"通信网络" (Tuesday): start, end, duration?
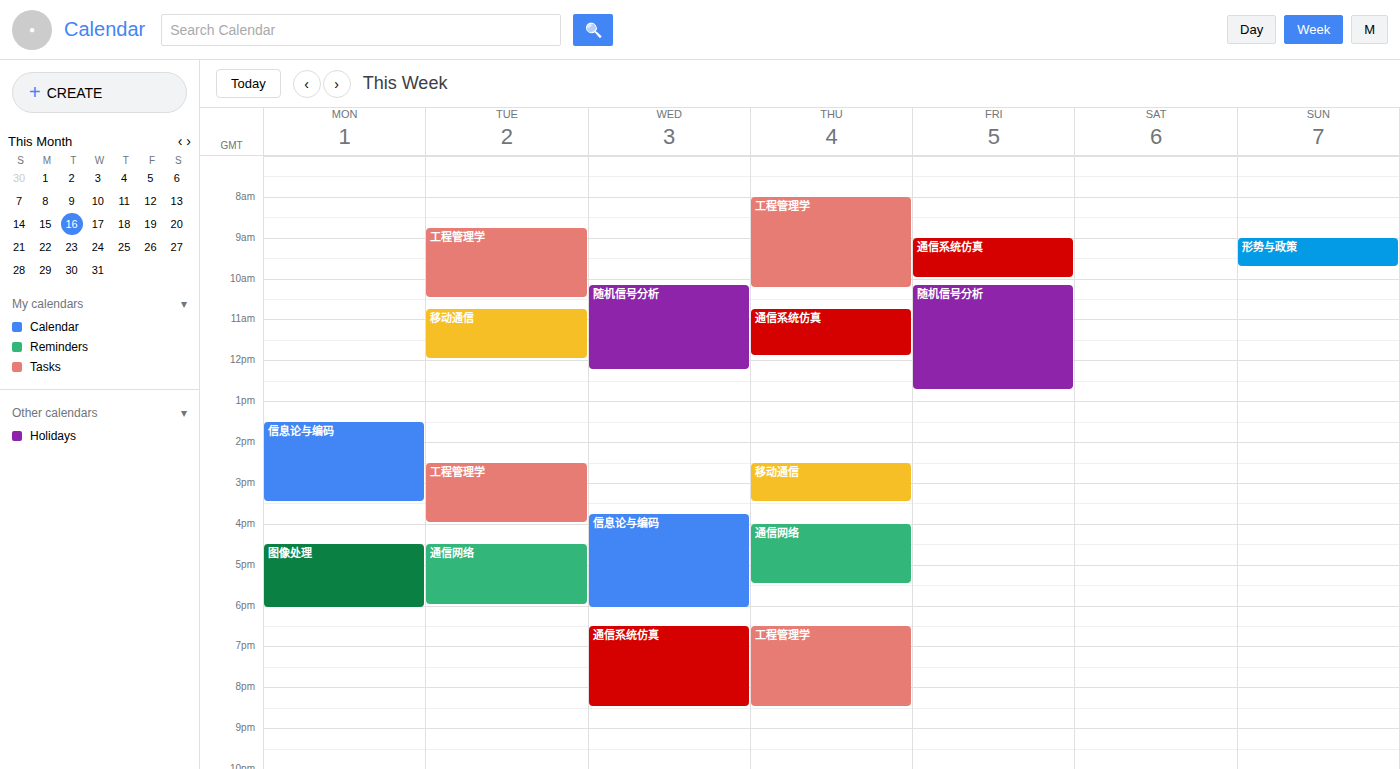
4:30 PM to 6:00 PM, 1 hour 30 minutes